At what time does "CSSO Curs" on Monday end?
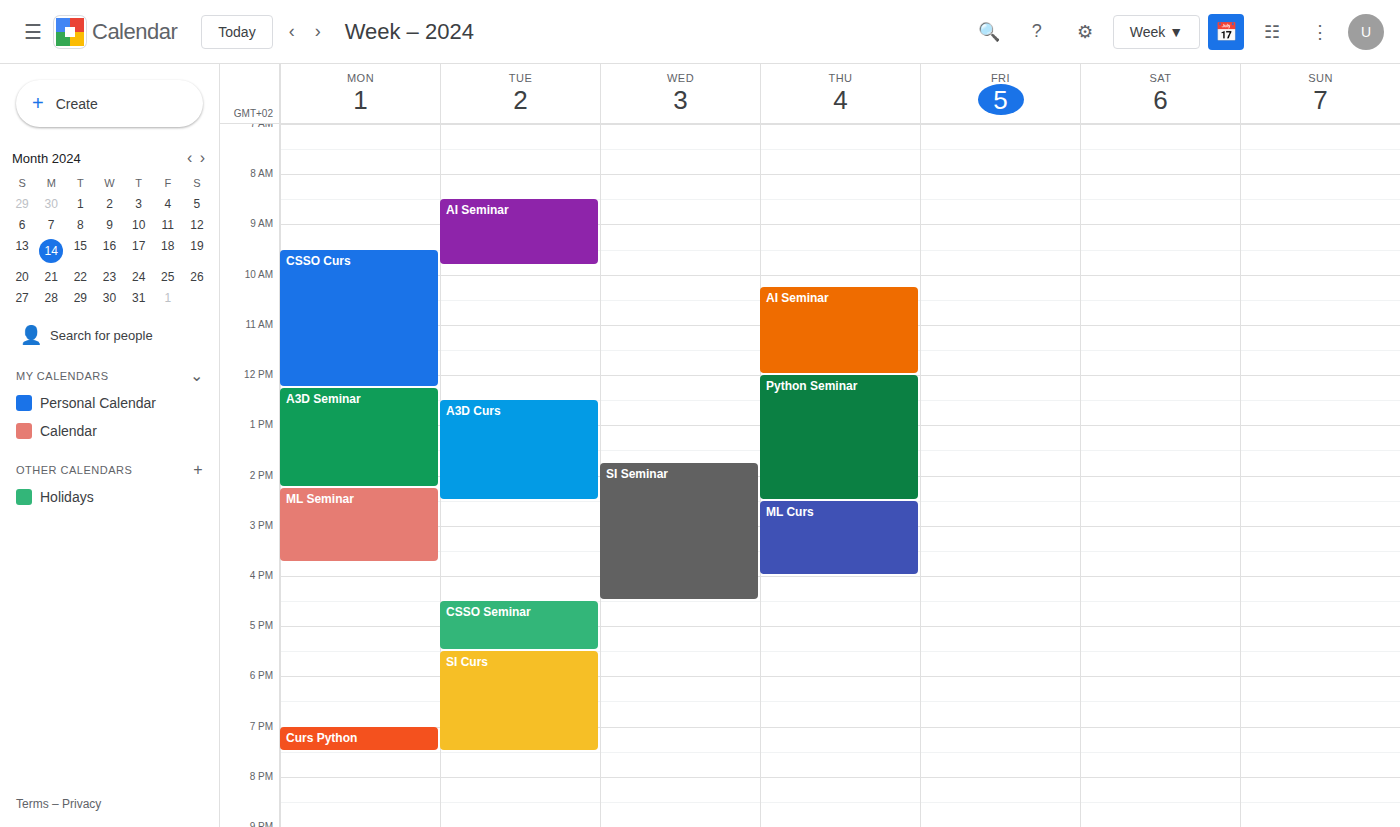
12:15 PM